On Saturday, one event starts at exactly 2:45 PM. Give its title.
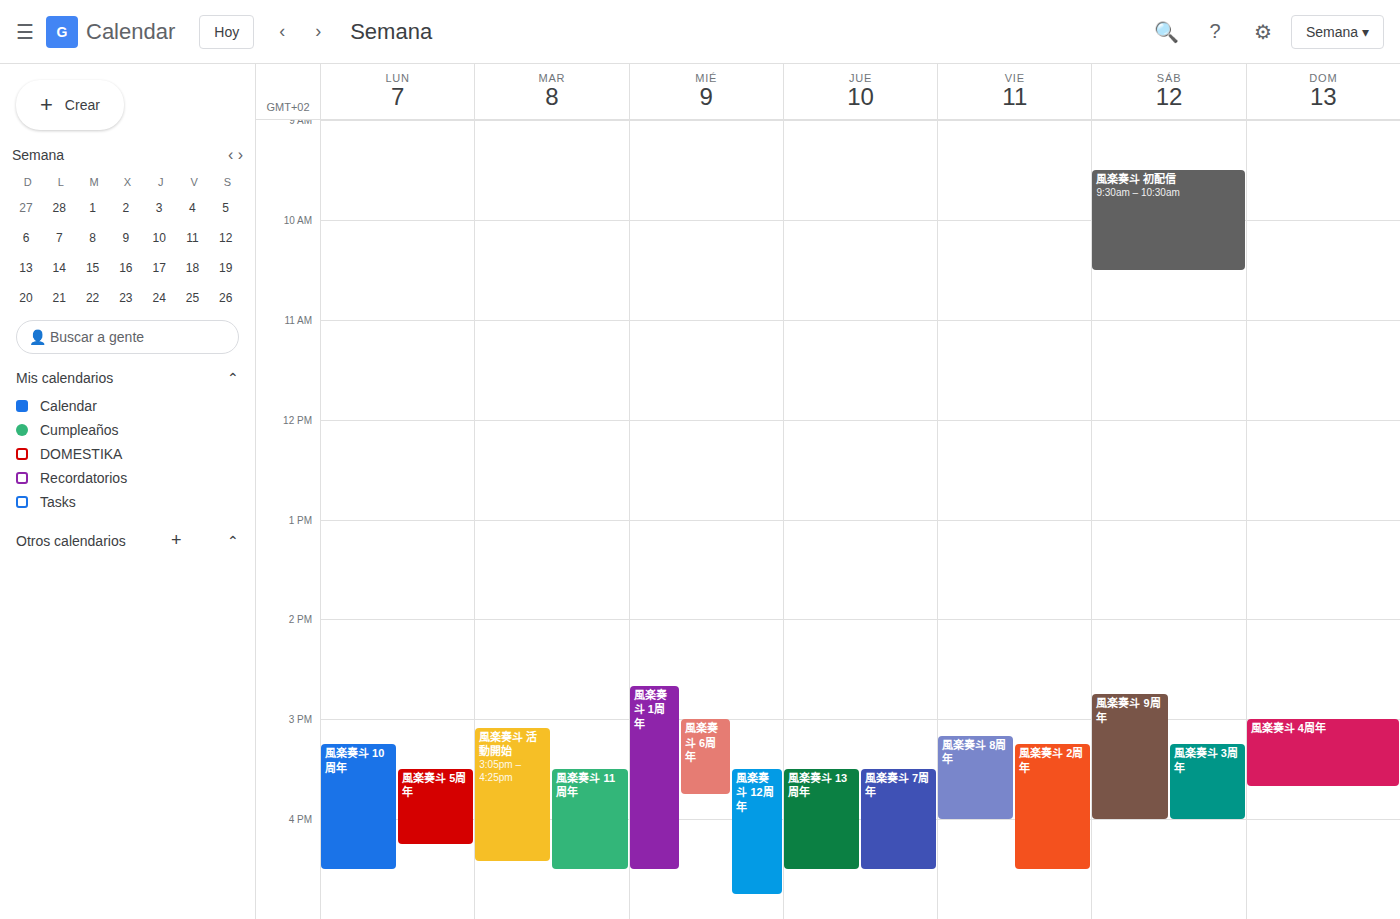
"風楽奏斗 9周年"